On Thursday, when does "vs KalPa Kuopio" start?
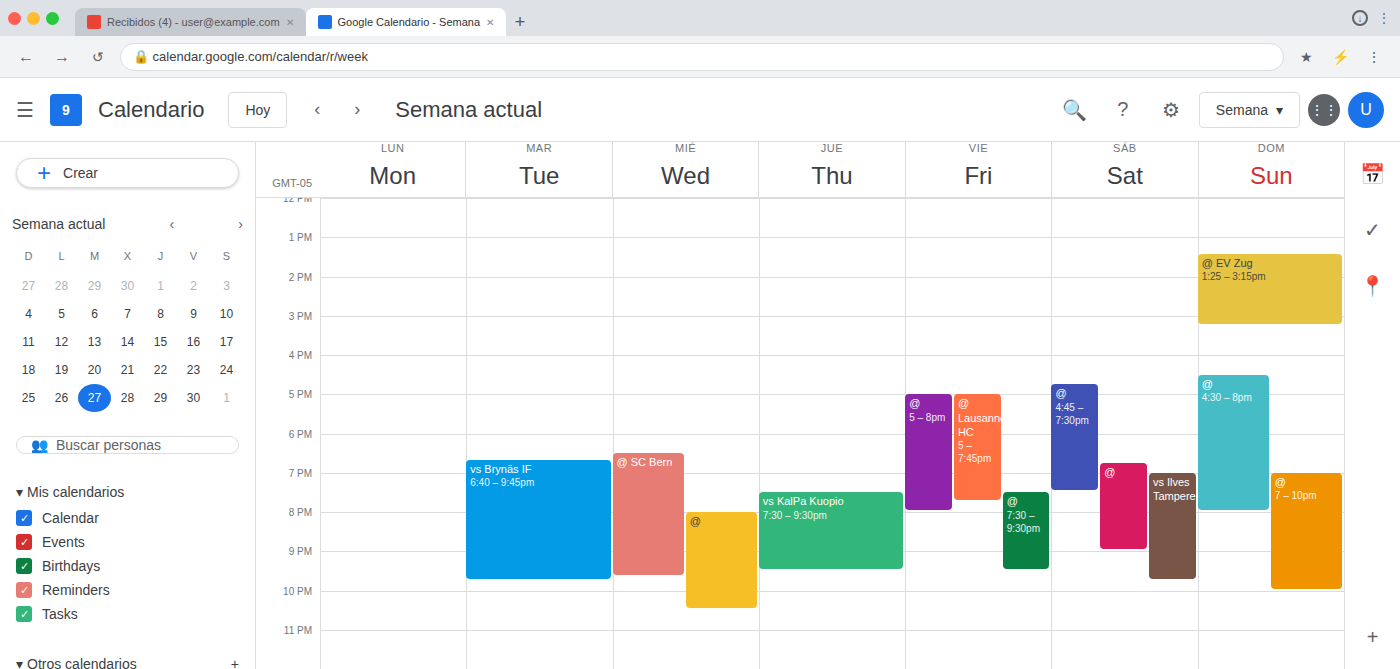
7:30 PM